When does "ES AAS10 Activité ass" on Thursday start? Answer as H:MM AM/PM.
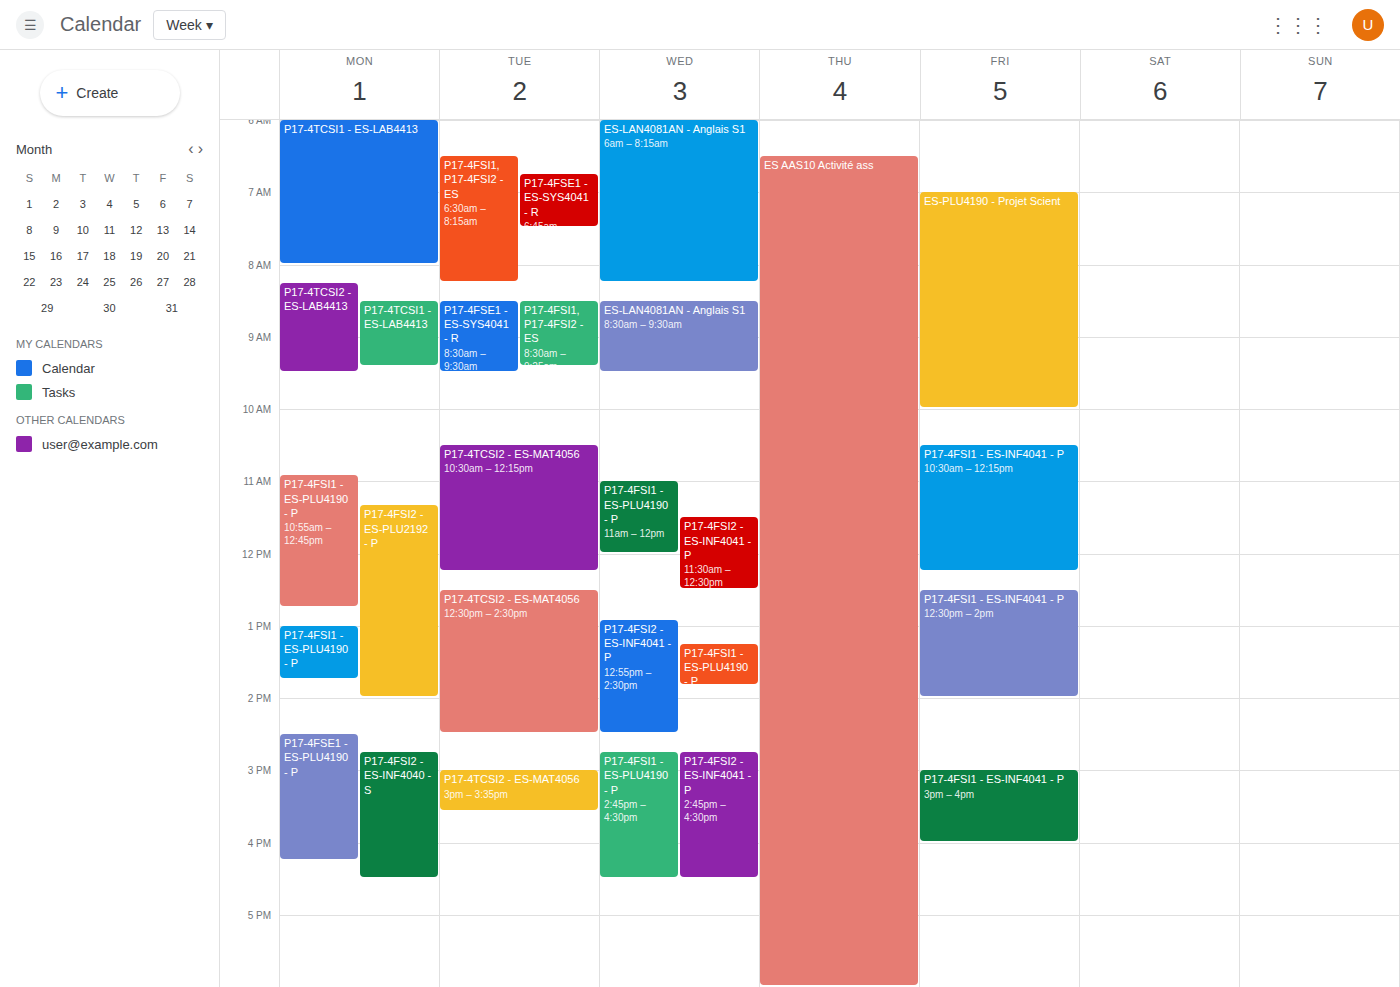
6:30 AM